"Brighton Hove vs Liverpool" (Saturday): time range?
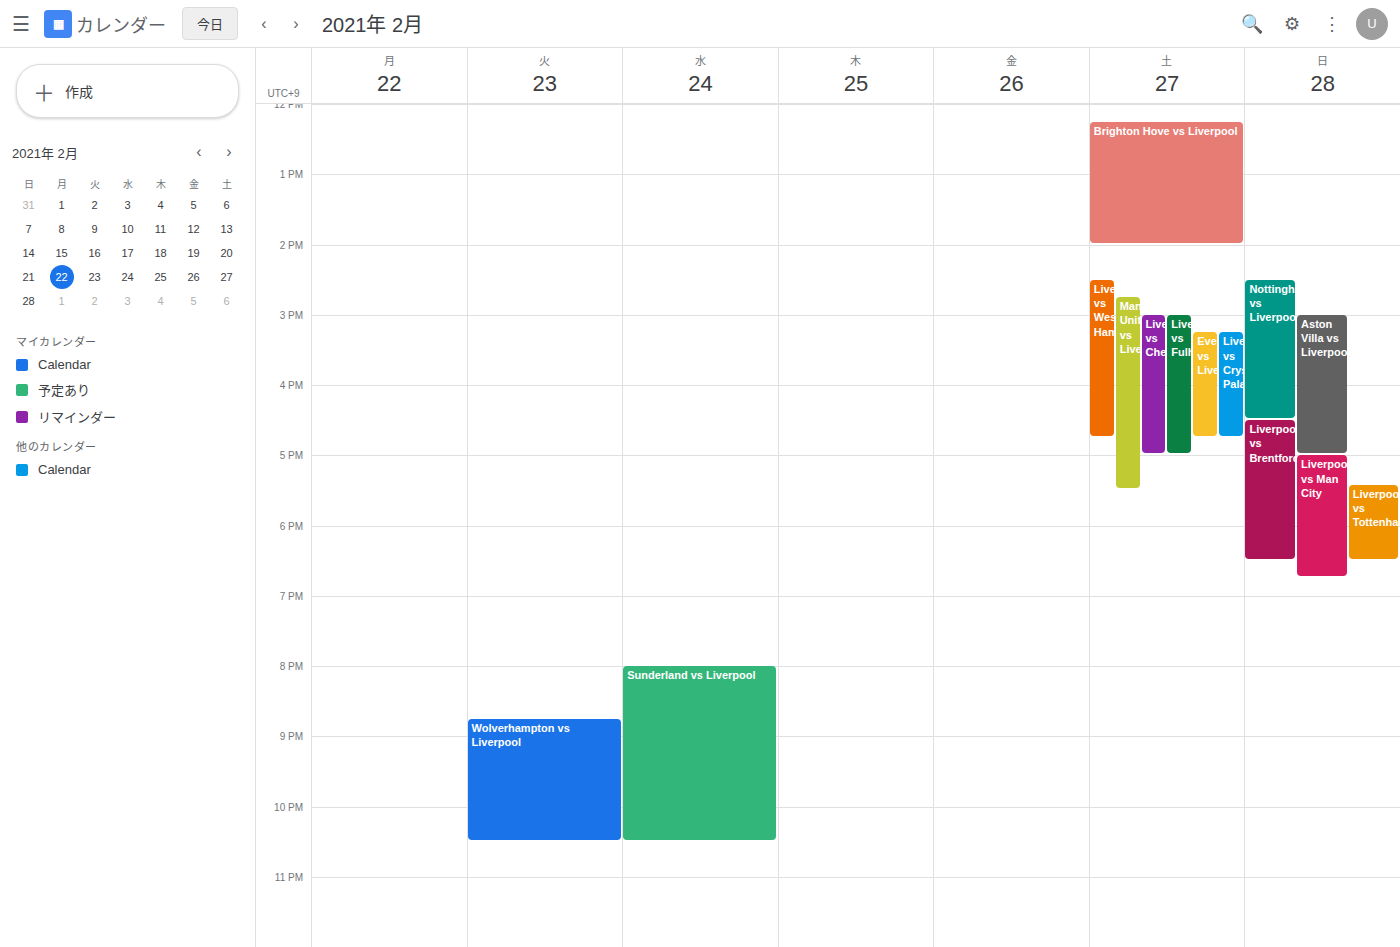
12:15 PM to 2:00 PM